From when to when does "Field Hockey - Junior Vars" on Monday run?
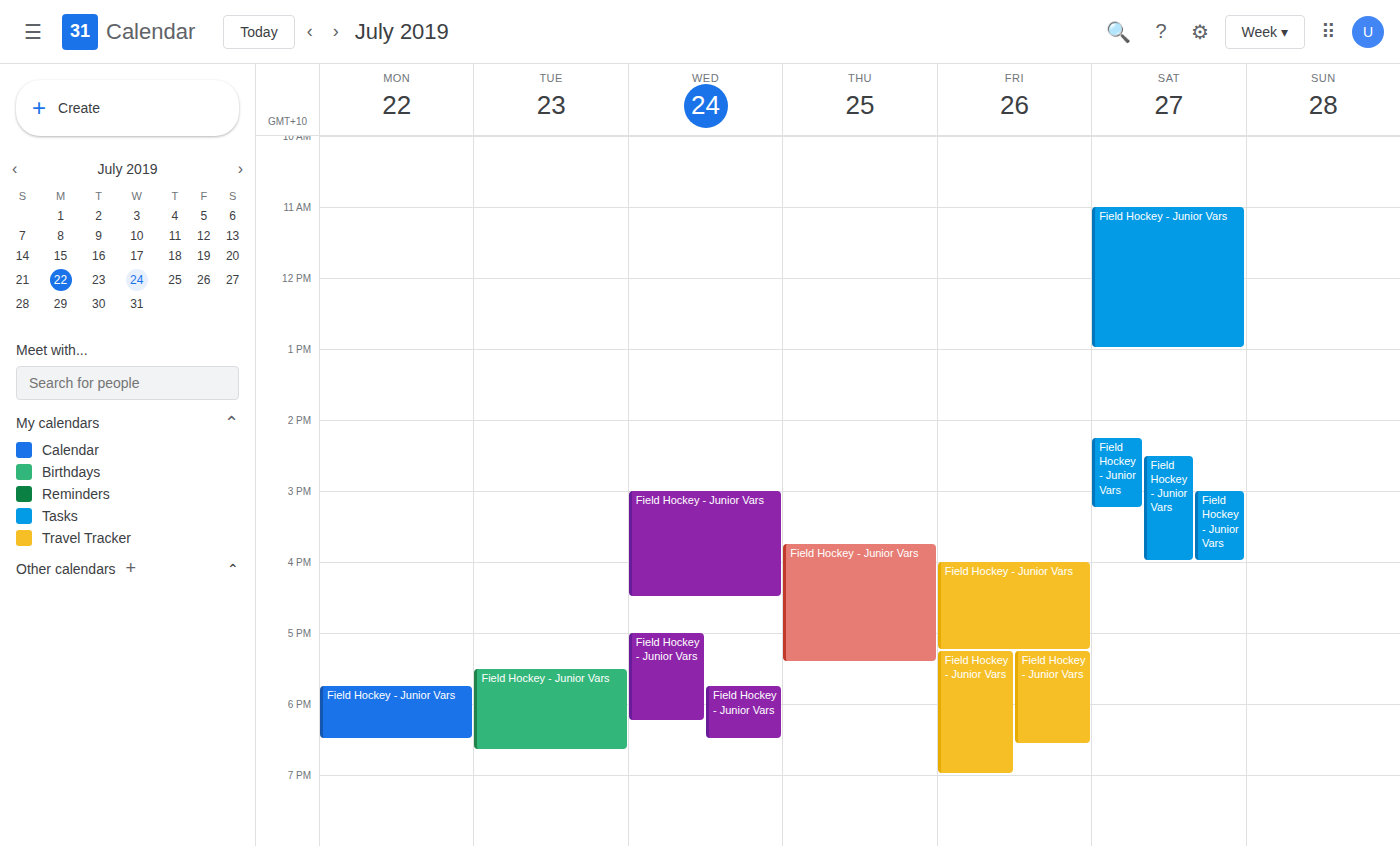
5:45 PM to 6:30 PM